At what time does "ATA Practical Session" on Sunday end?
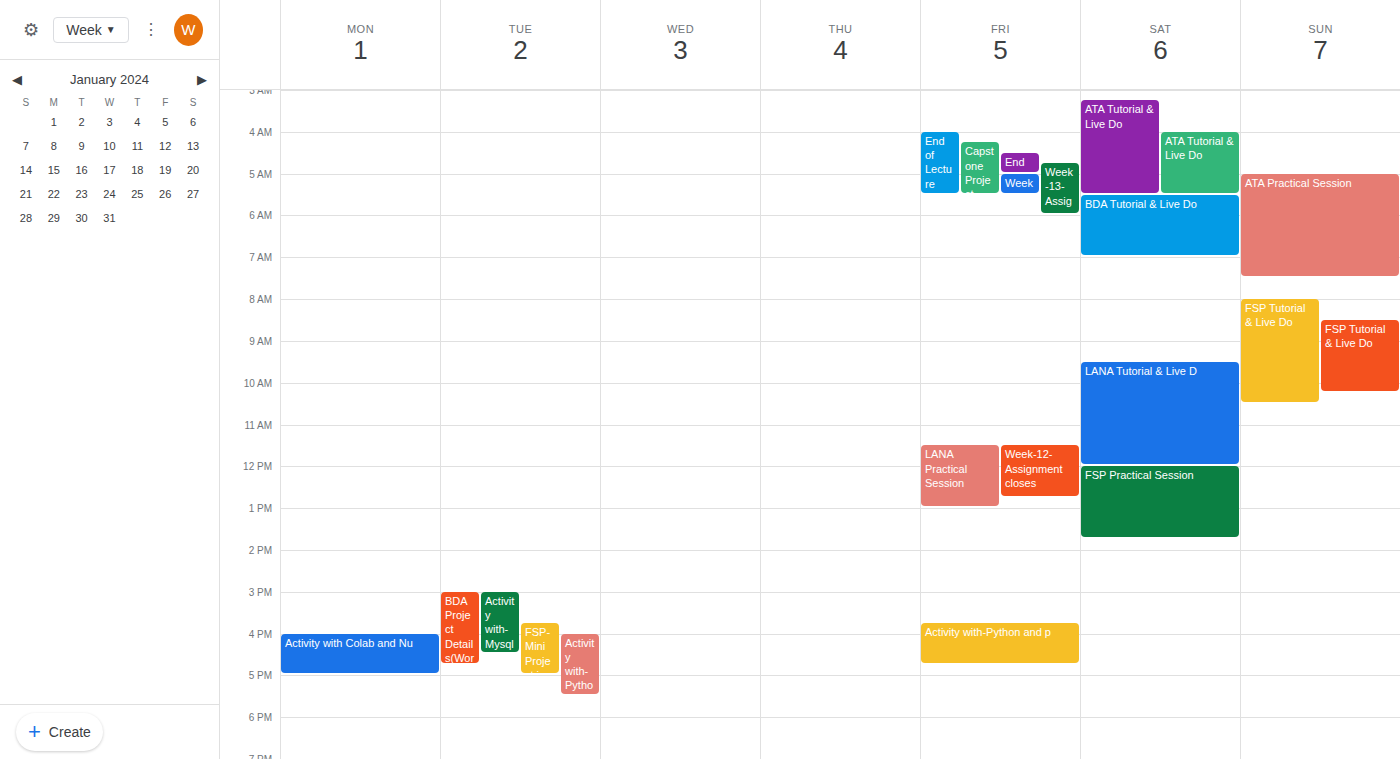
7:30 AM